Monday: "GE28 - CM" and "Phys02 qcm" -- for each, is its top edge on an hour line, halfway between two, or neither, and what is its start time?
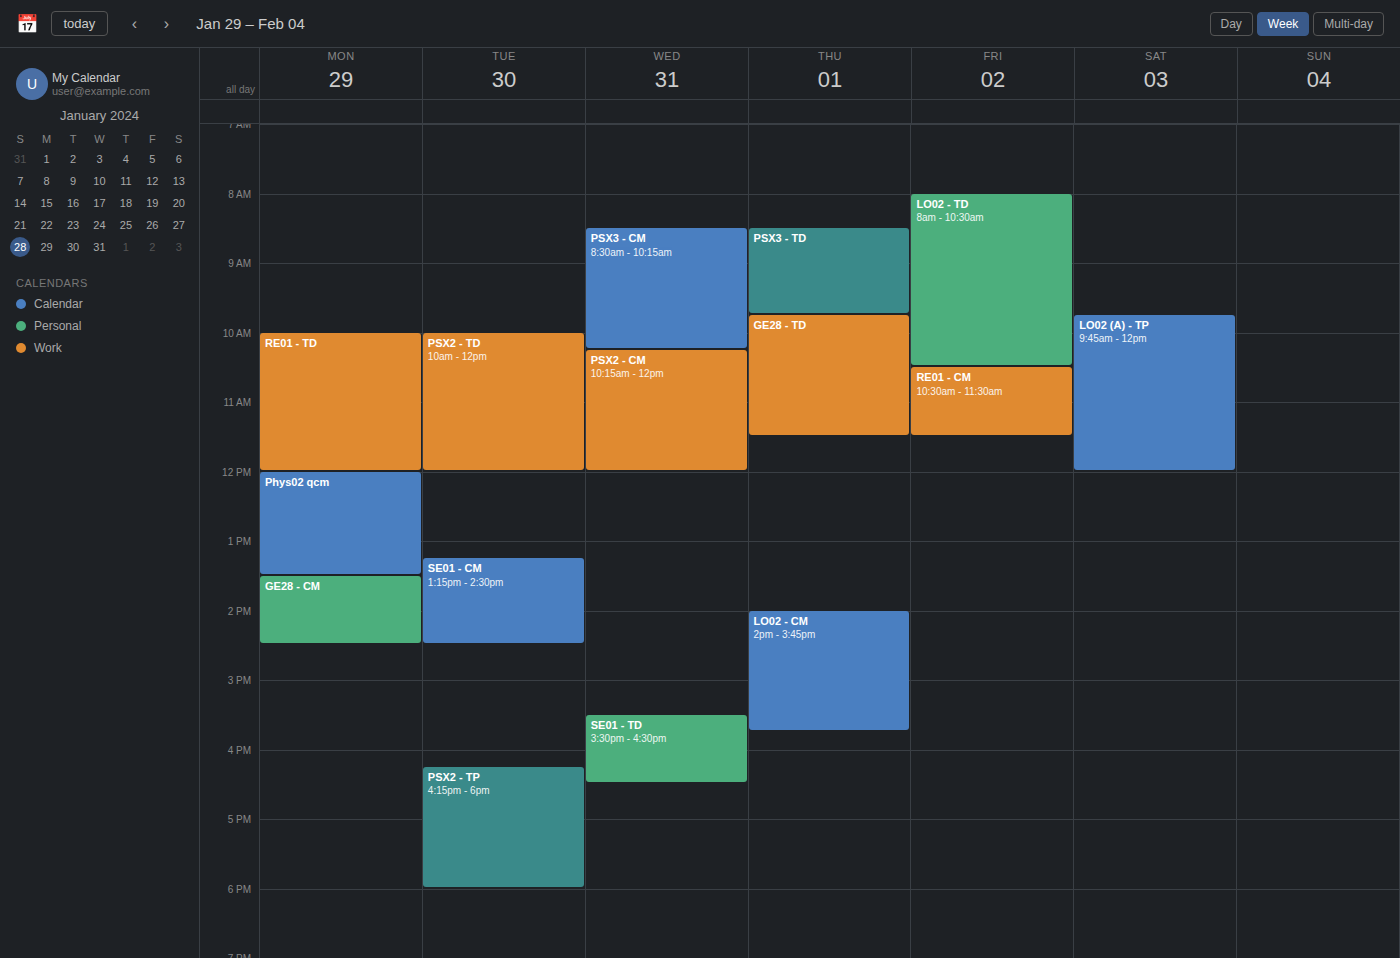
"GE28 - CM": 13:30, halfway between the 13:00 and 14:00 lines. "Phys02 qcm": 12:00, exactly on the 12:00 line.